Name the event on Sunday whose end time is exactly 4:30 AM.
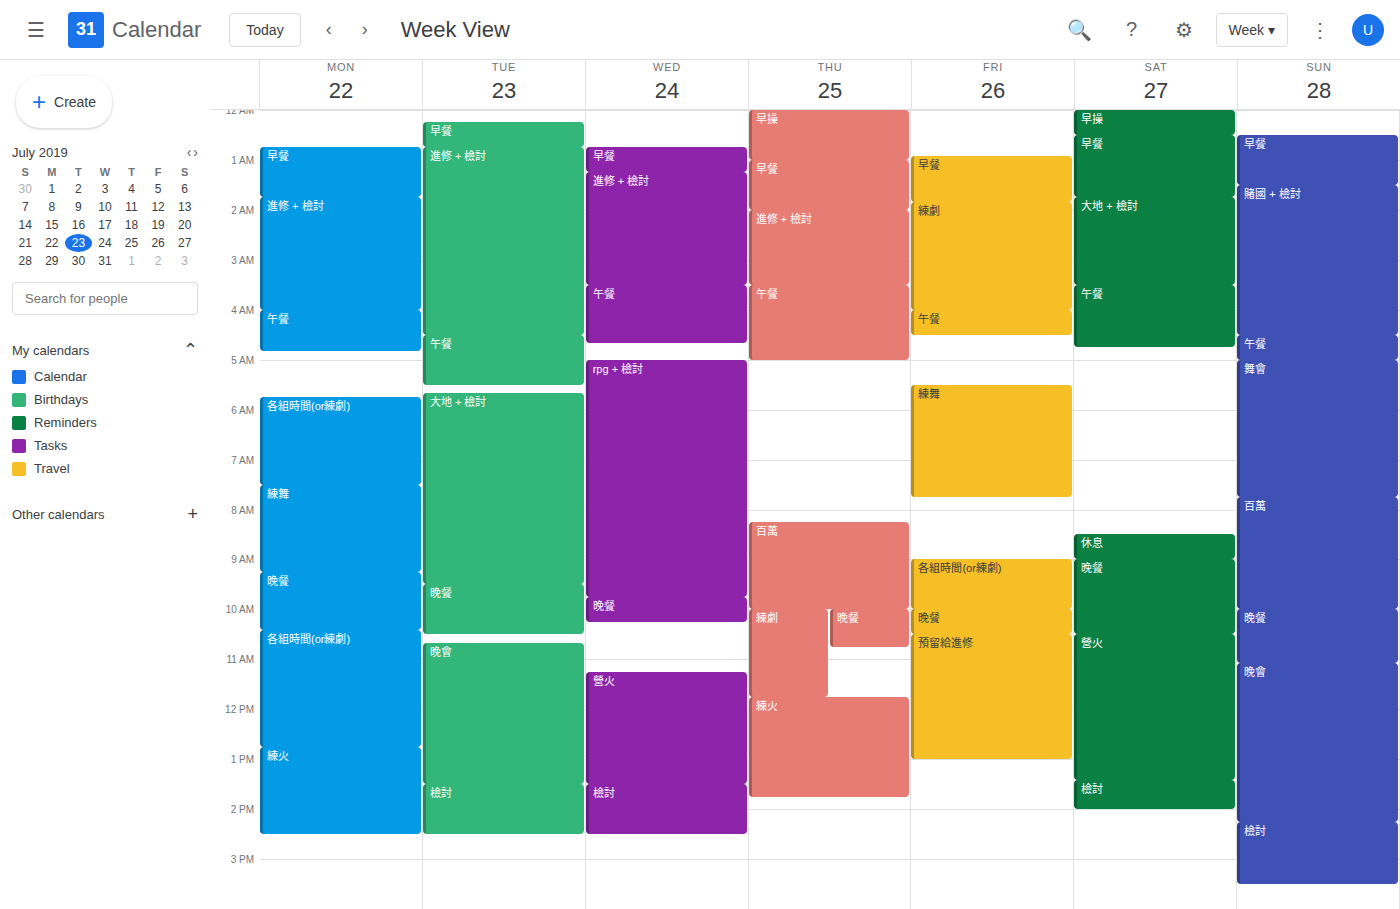
"賭國 + 檢討"